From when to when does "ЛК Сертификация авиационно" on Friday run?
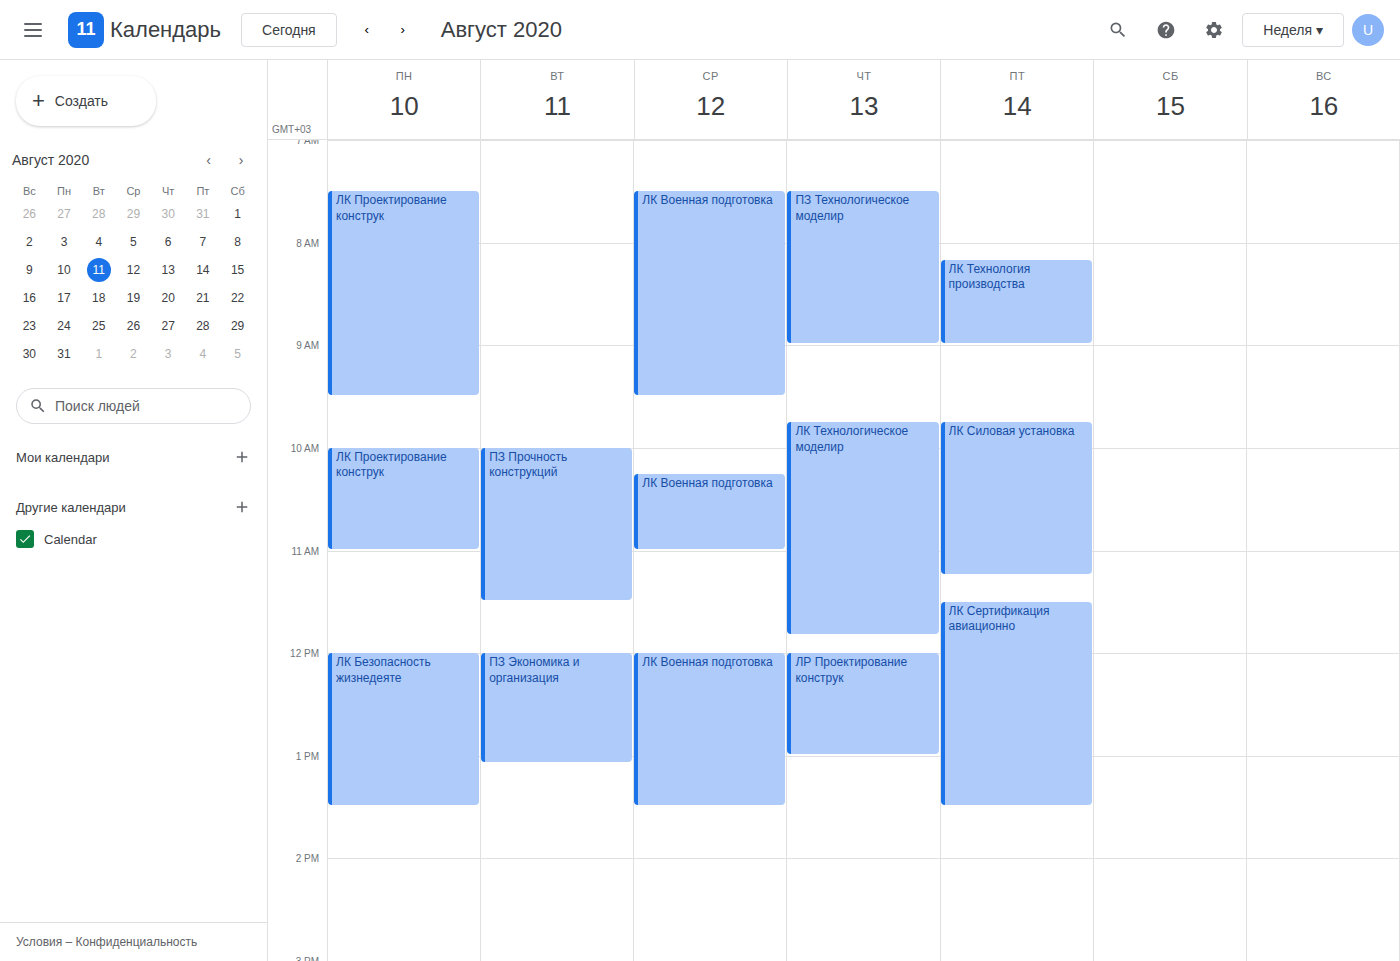
11:30 AM to 1:30 PM